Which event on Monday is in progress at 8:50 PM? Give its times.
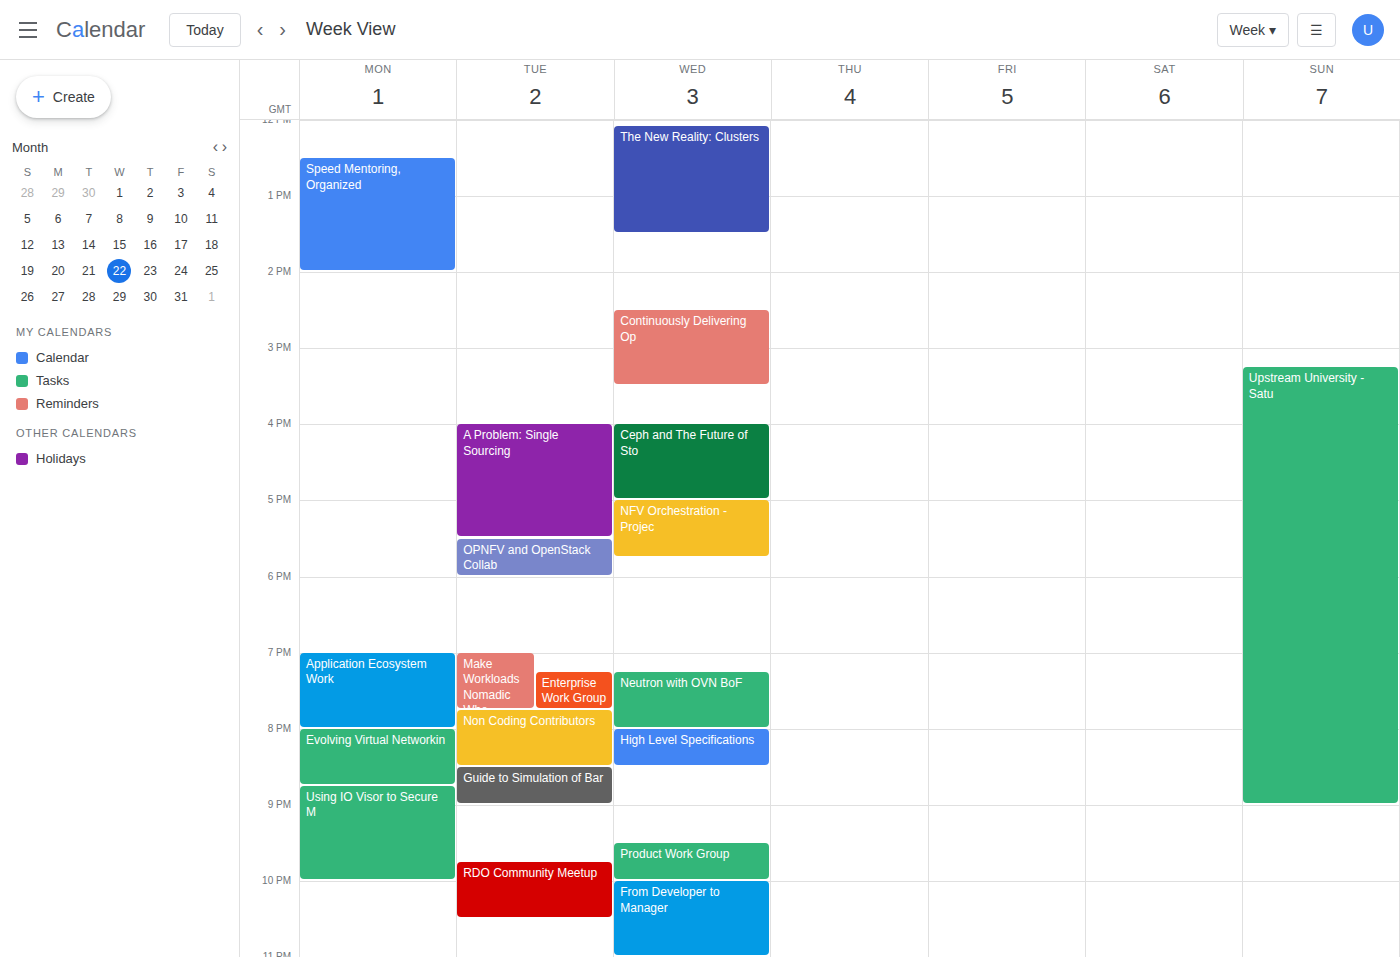
"Using IO Visor to Secure M", 8:45 PM to 10:00 PM